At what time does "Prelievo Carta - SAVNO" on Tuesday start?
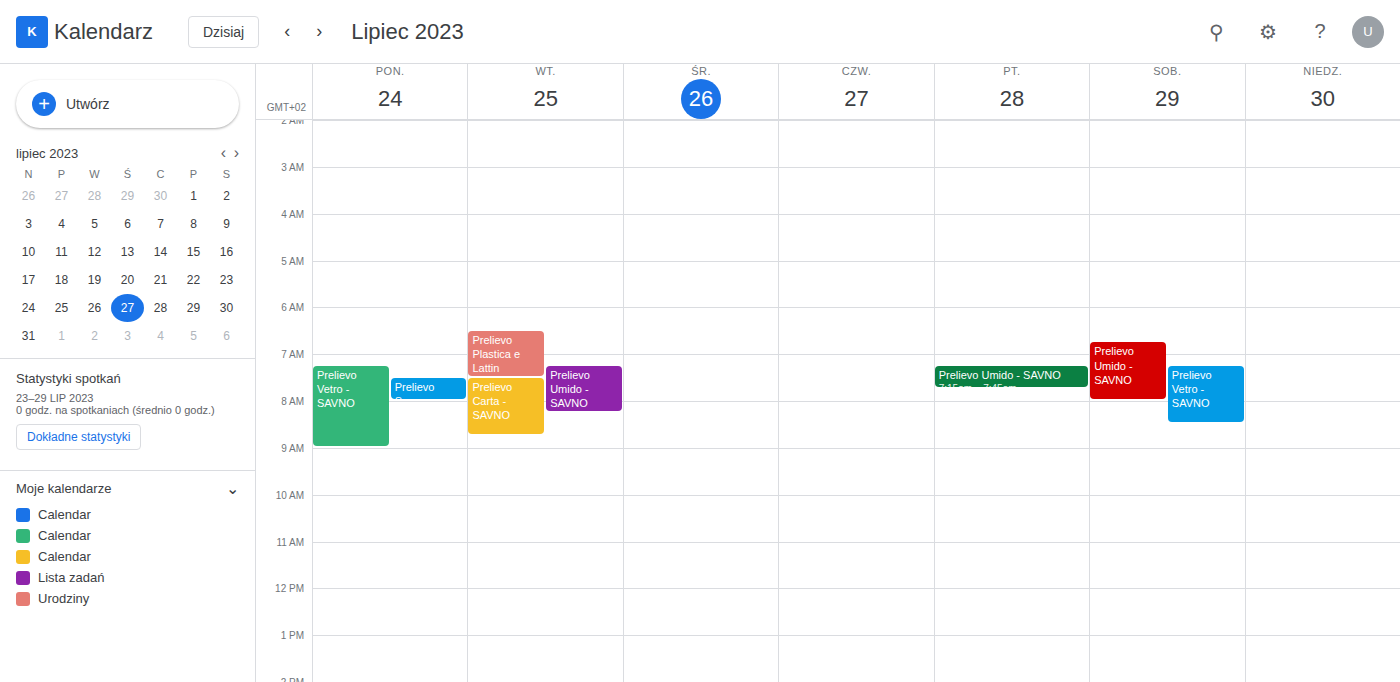
7:30 AM